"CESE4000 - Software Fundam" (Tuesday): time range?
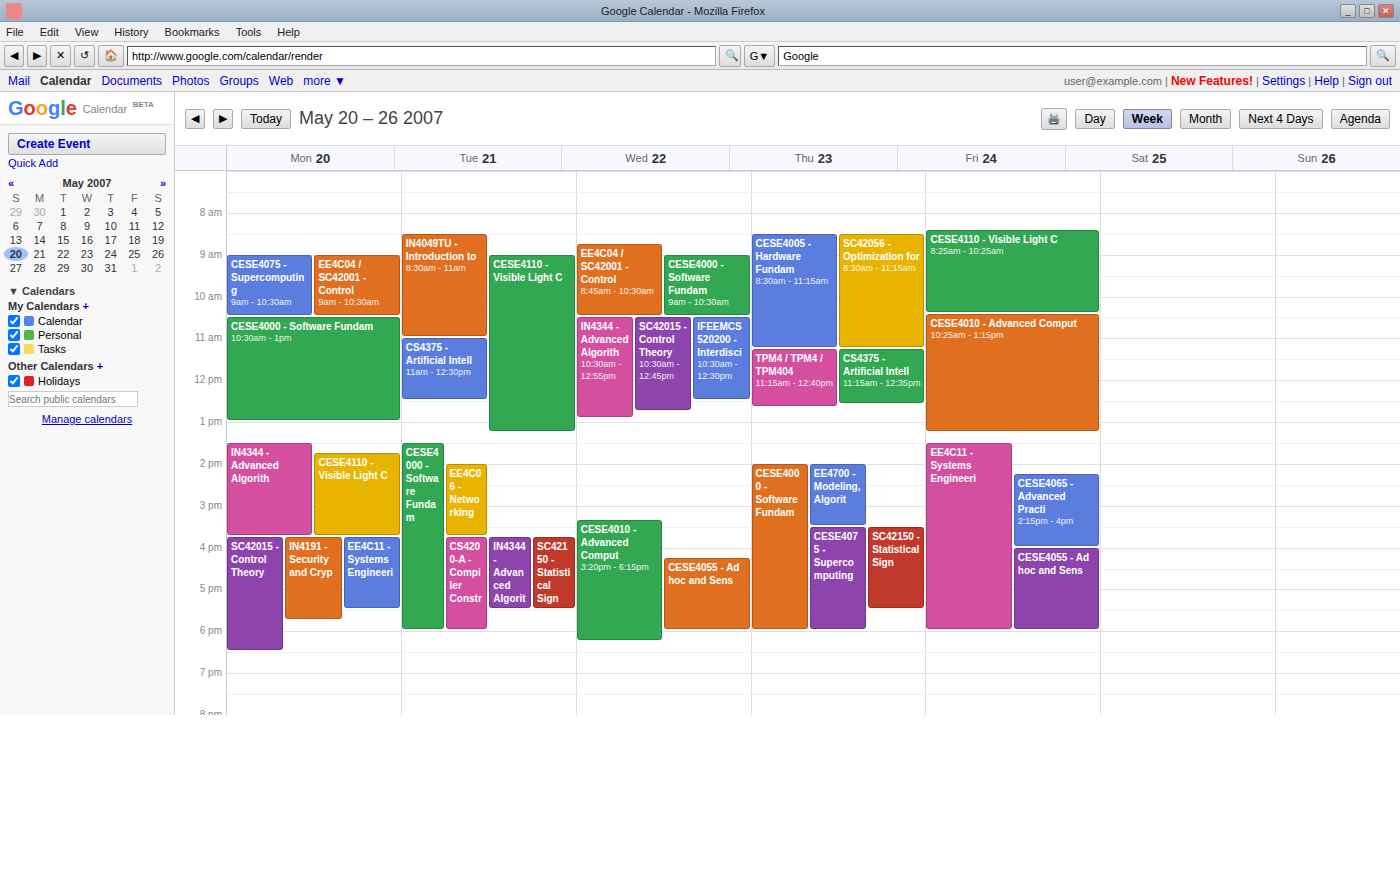
1:30 PM to 6:00 PM